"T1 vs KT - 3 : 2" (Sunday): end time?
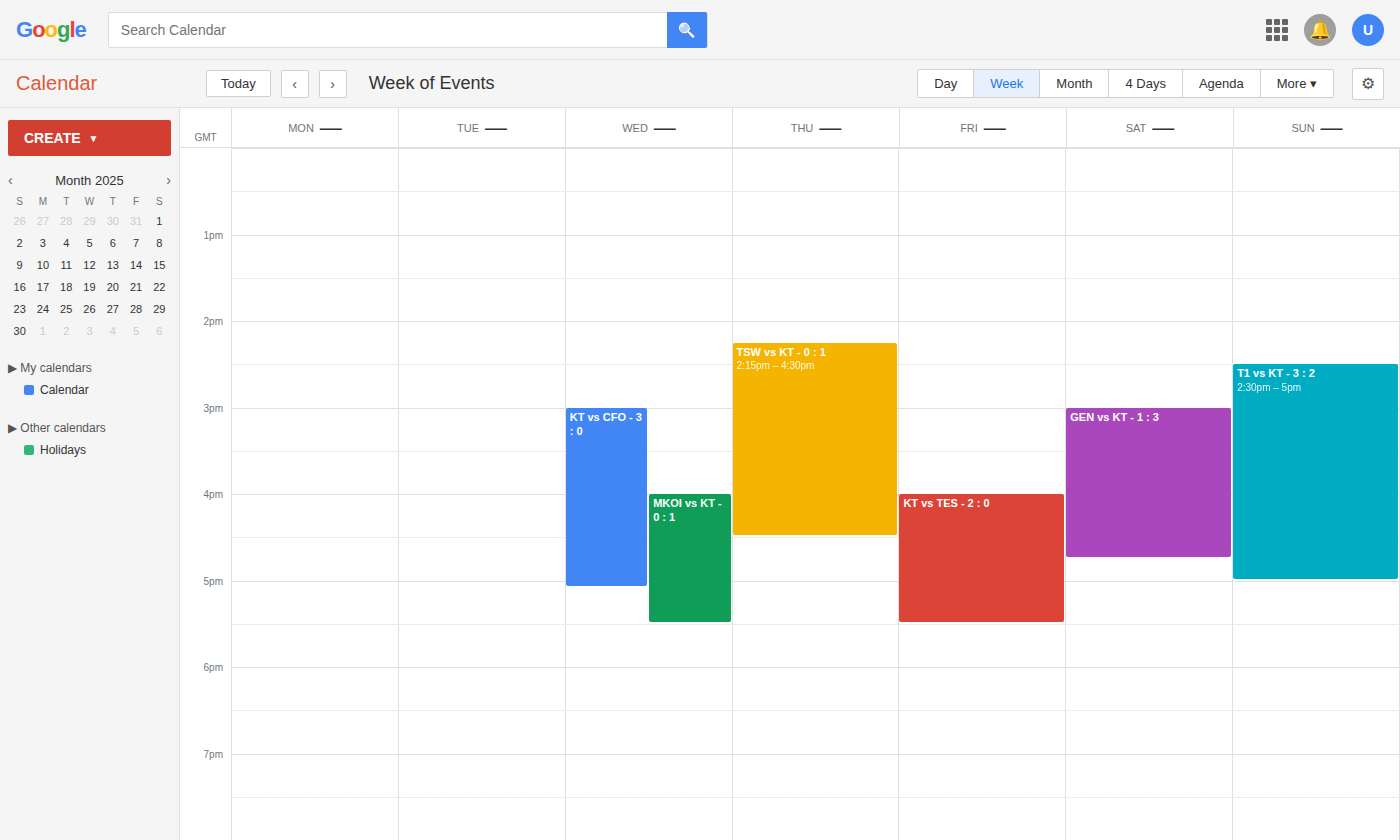
5:00 PM